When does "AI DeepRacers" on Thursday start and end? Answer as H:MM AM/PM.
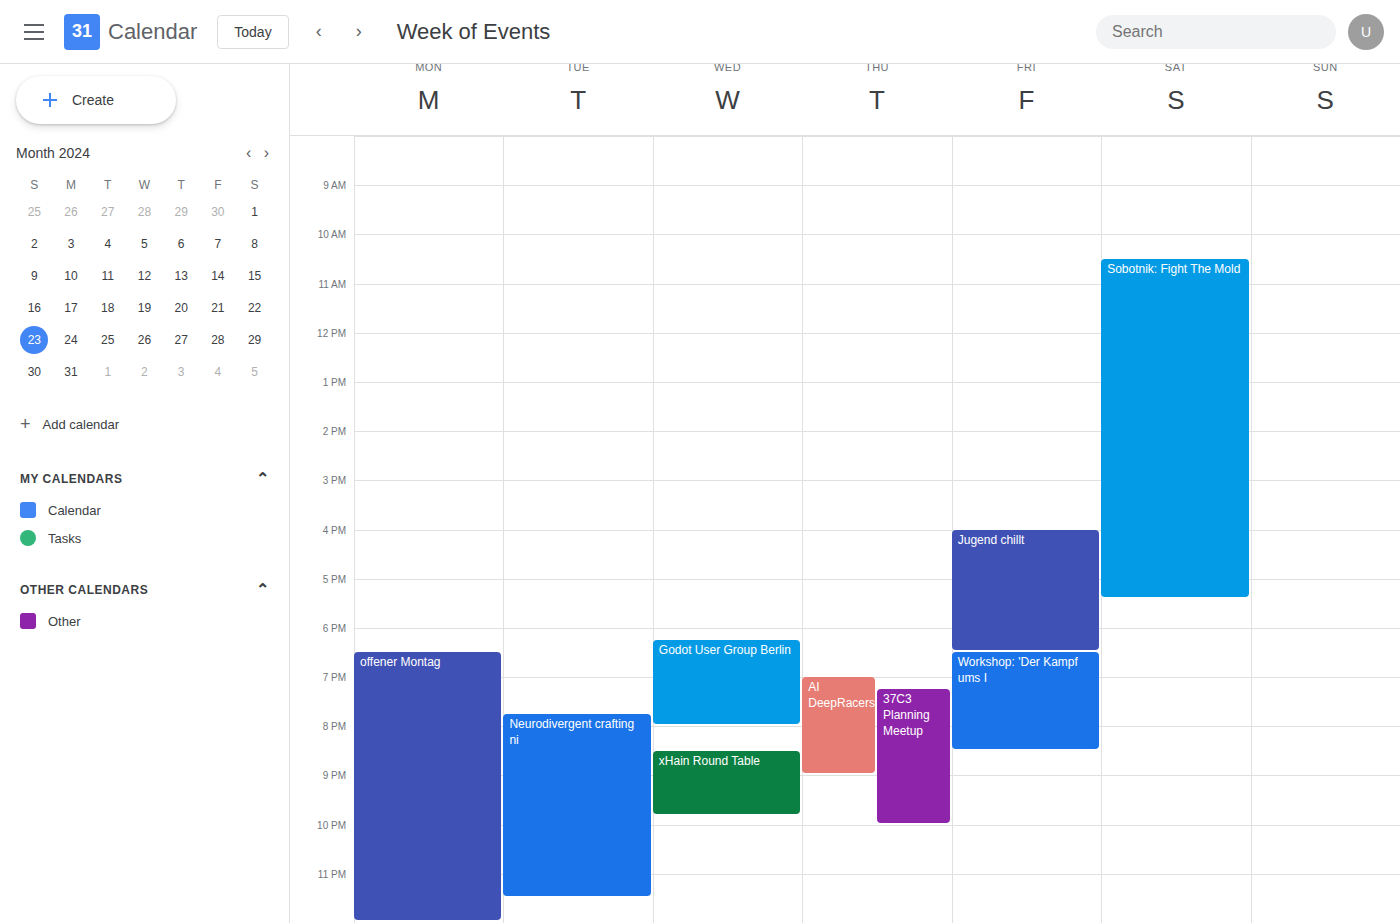
7:00 PM to 9:00 PM